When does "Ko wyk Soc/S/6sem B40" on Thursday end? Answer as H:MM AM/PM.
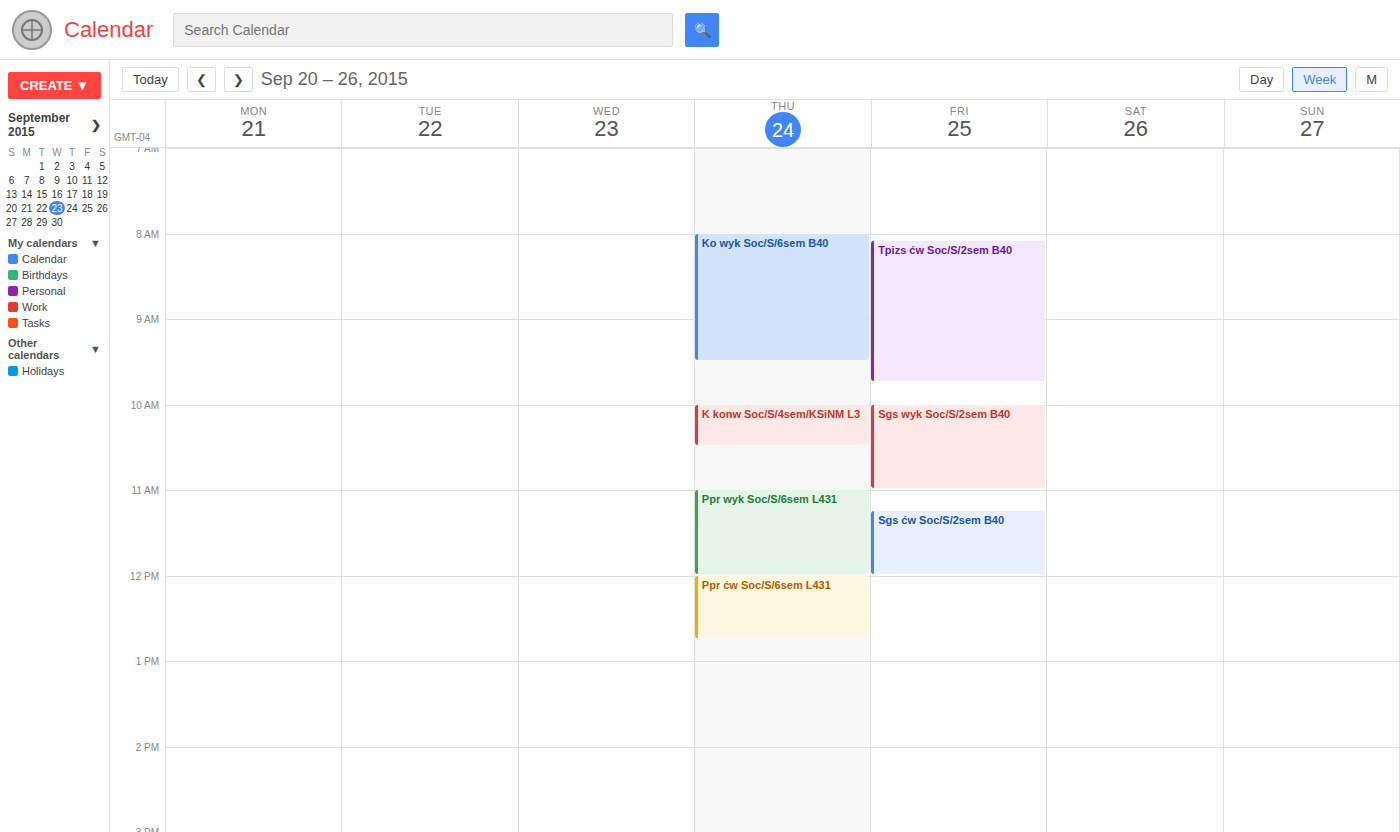
9:30 AM